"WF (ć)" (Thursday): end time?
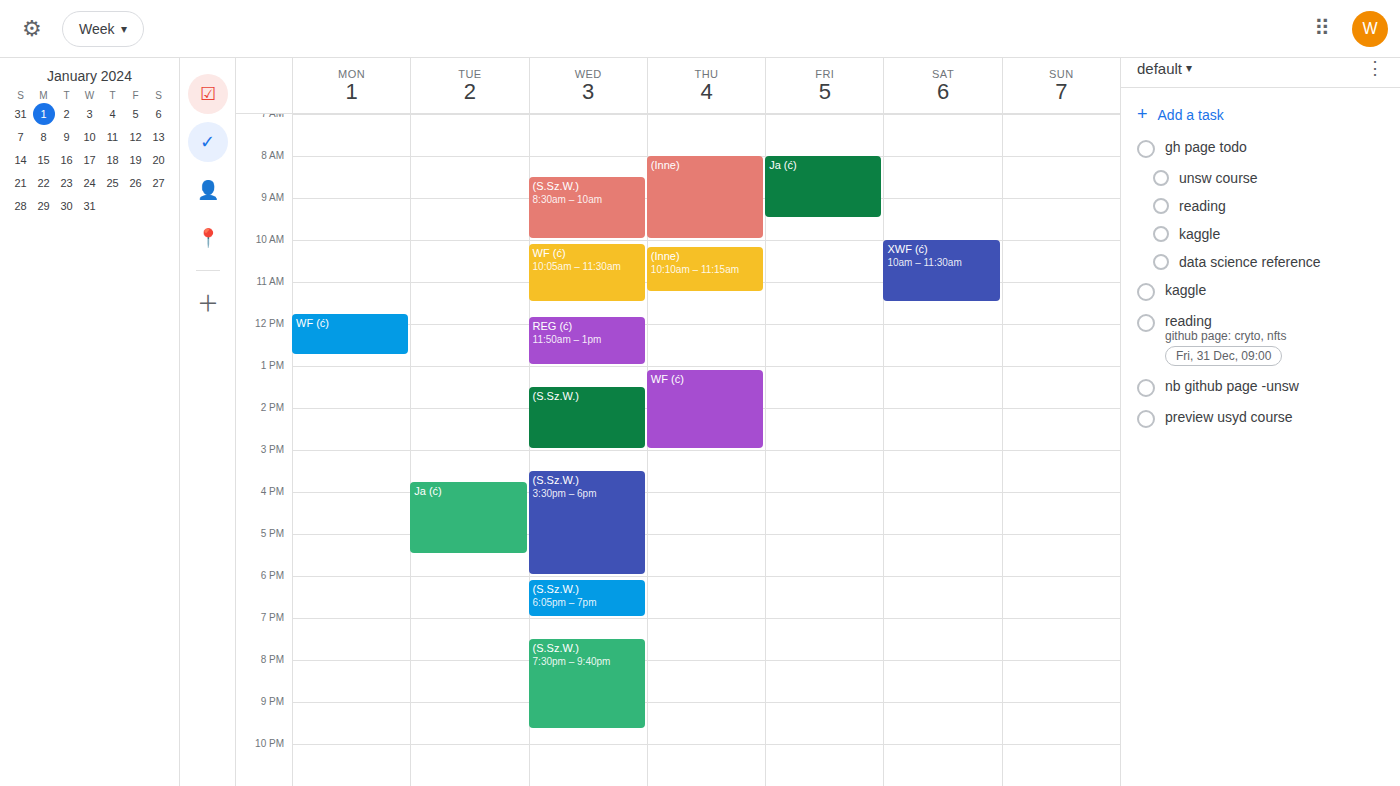
3:00 PM